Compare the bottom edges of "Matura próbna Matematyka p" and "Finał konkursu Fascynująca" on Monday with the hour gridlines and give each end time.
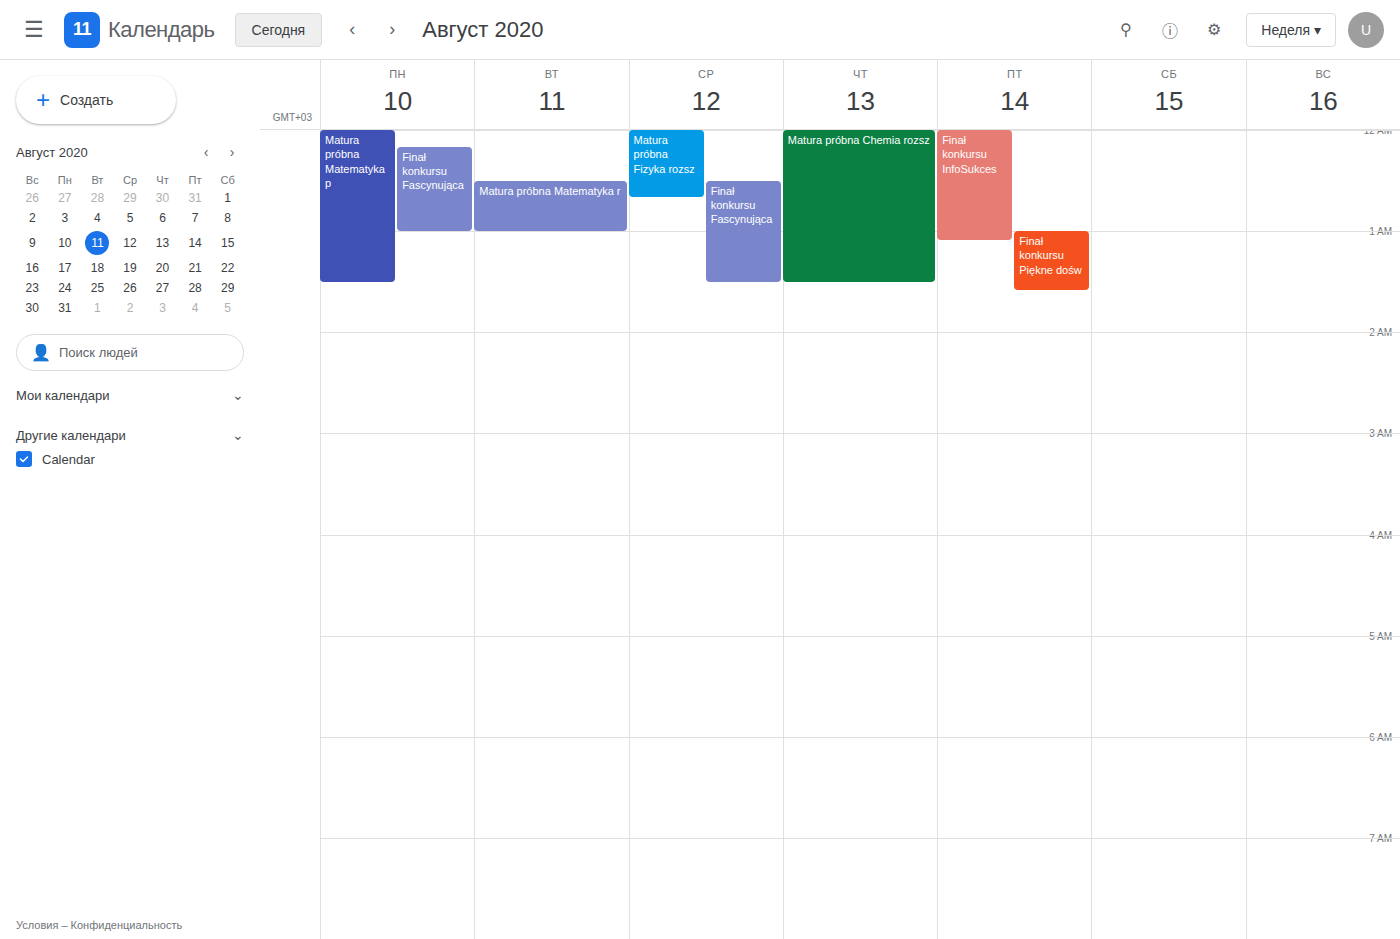
"Matura próbna Matematyka p": 1:30 AM, halfway between the 1 AM and 2 AM lines. "Finał konkursu Fascynująca": 1:00 AM, exactly on the 1 AM line.